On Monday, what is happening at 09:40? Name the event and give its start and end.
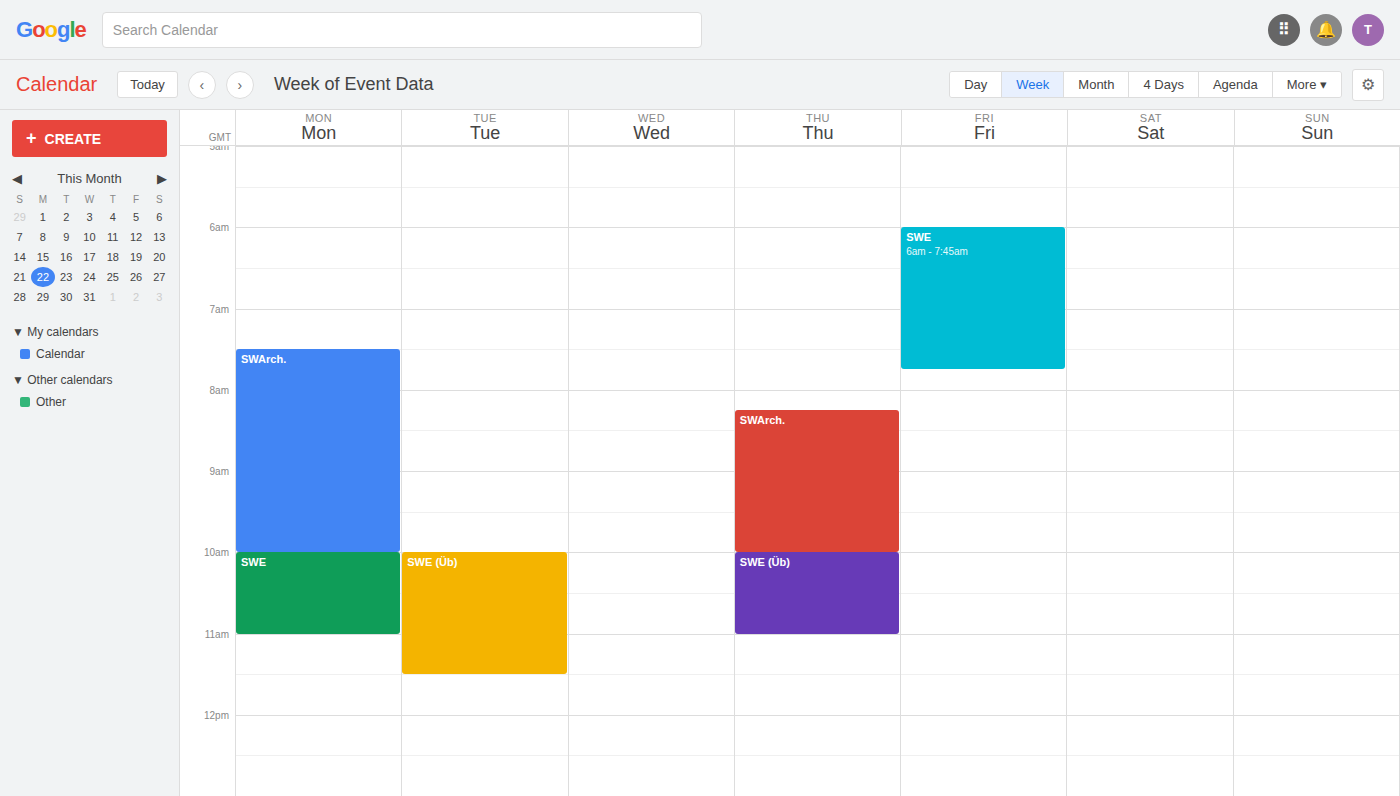
"SWArch.", 07:30 to 10:00